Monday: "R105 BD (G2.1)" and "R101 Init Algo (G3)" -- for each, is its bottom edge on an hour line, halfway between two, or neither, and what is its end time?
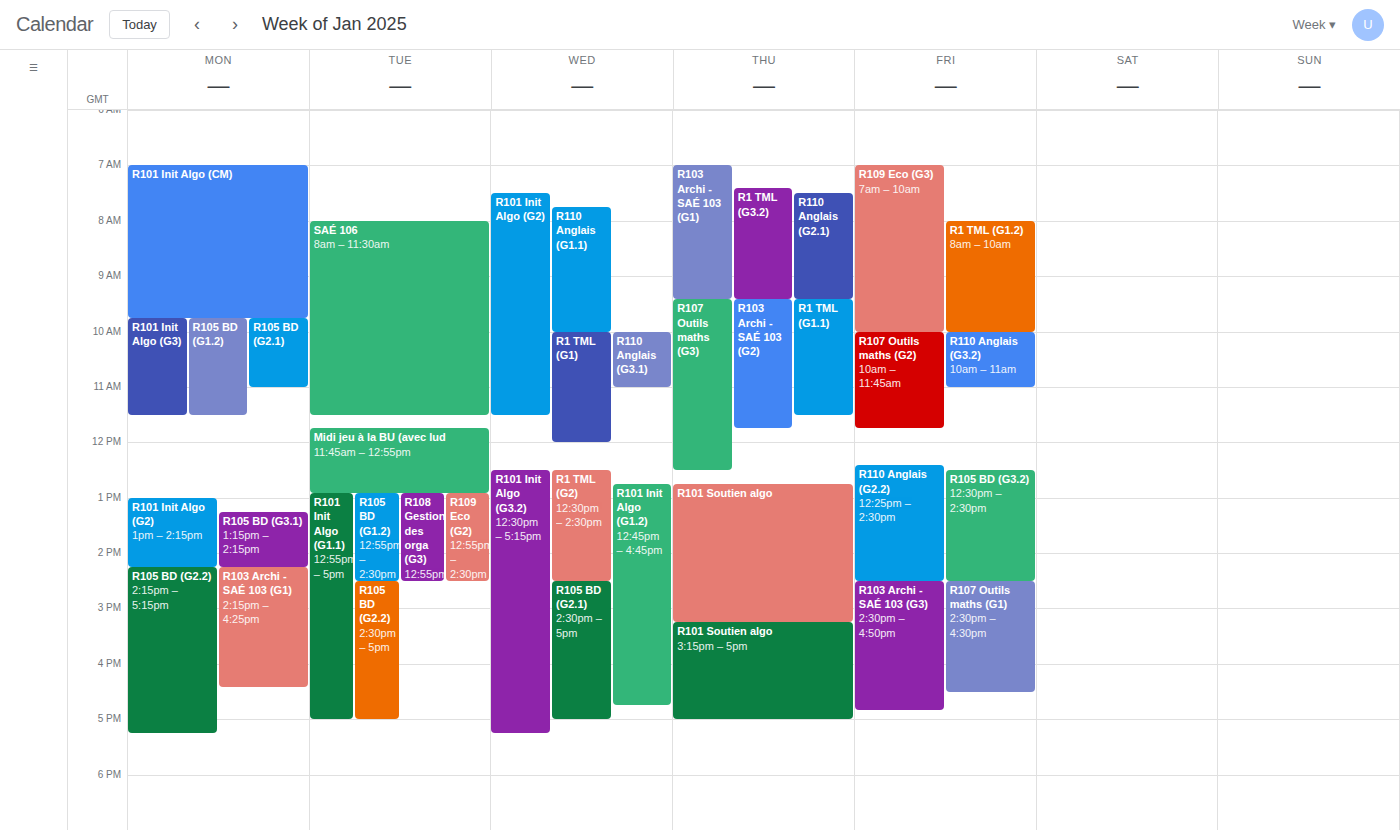
"R105 BD (G2.1)": 11:00 AM, exactly on the 11 AM line. "R101 Init Algo (G3)": 11:30 AM, halfway between the 11 AM and 12 PM lines.